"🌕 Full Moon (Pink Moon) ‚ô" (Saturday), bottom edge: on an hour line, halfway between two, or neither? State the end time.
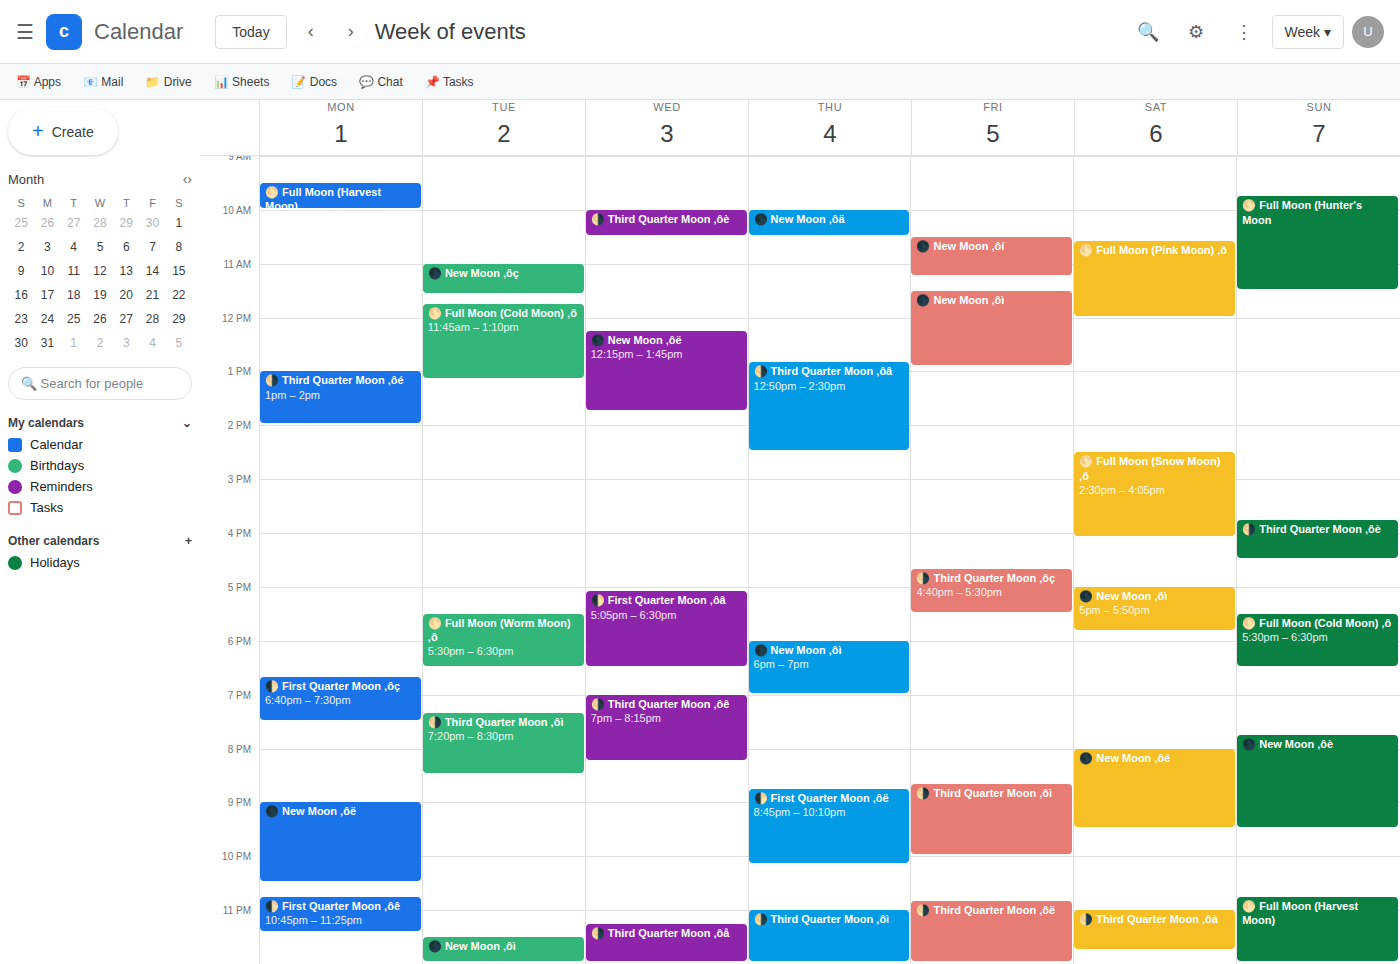
12:00 PM -- exactly on the 12 PM line.